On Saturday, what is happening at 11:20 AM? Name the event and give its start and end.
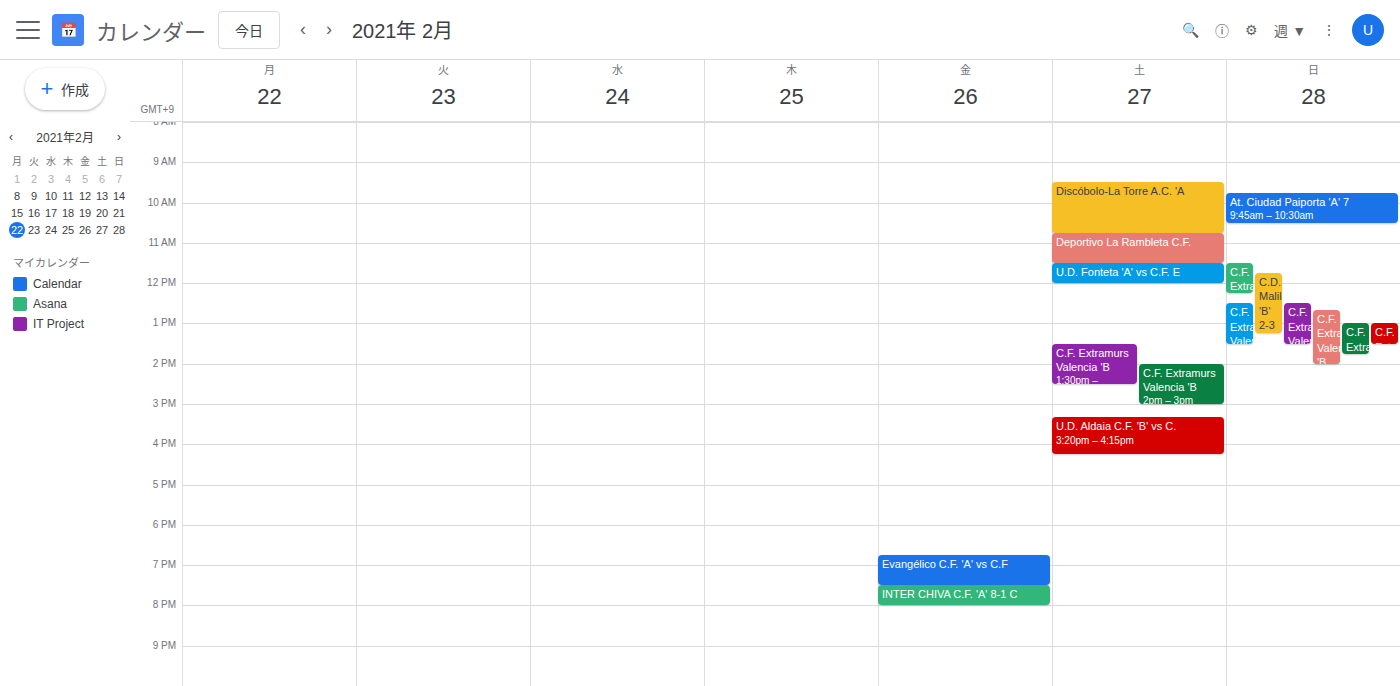
"Deportivo La Rambleta C.F.", 10:45 AM to 11:30 AM